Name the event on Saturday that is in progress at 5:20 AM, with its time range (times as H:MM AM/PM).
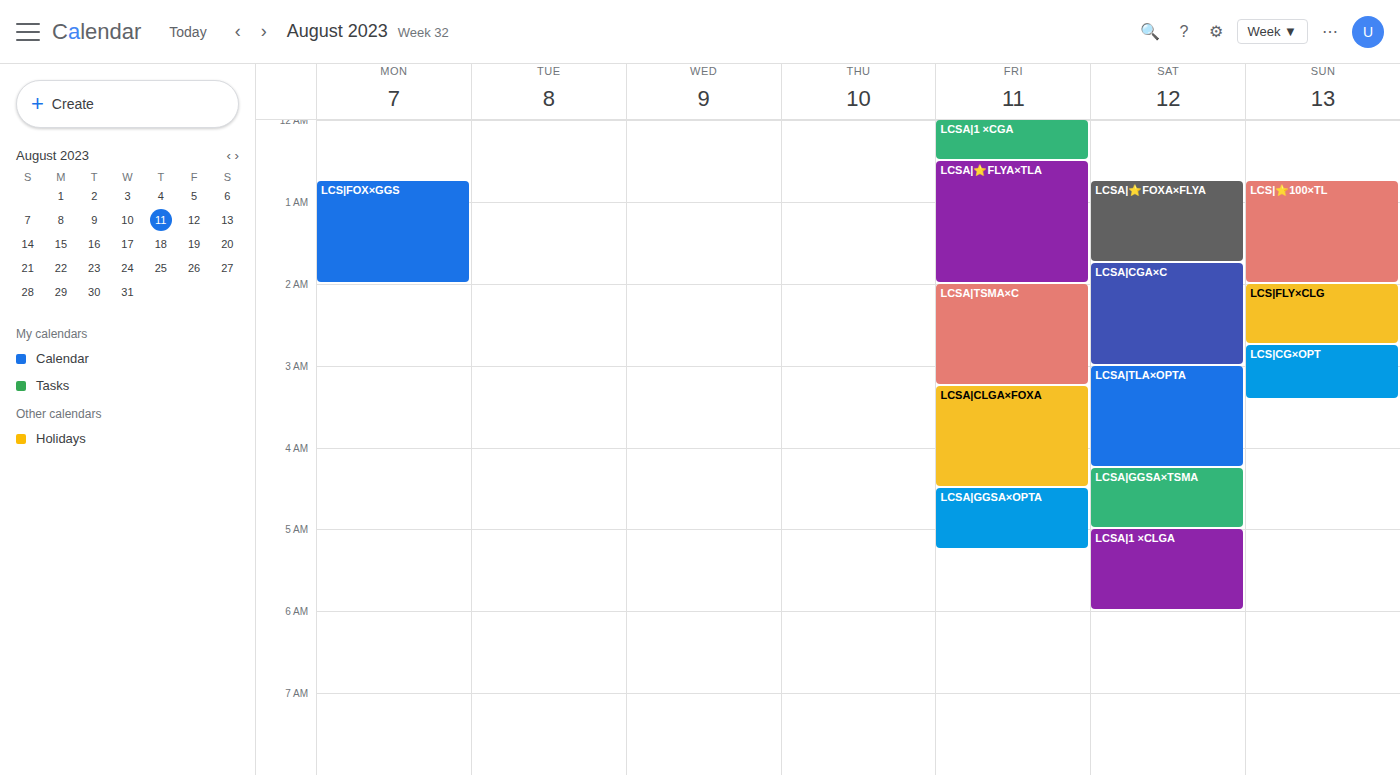
"LCSA|1 ×CLGA", 5:00 AM to 6:00 AM